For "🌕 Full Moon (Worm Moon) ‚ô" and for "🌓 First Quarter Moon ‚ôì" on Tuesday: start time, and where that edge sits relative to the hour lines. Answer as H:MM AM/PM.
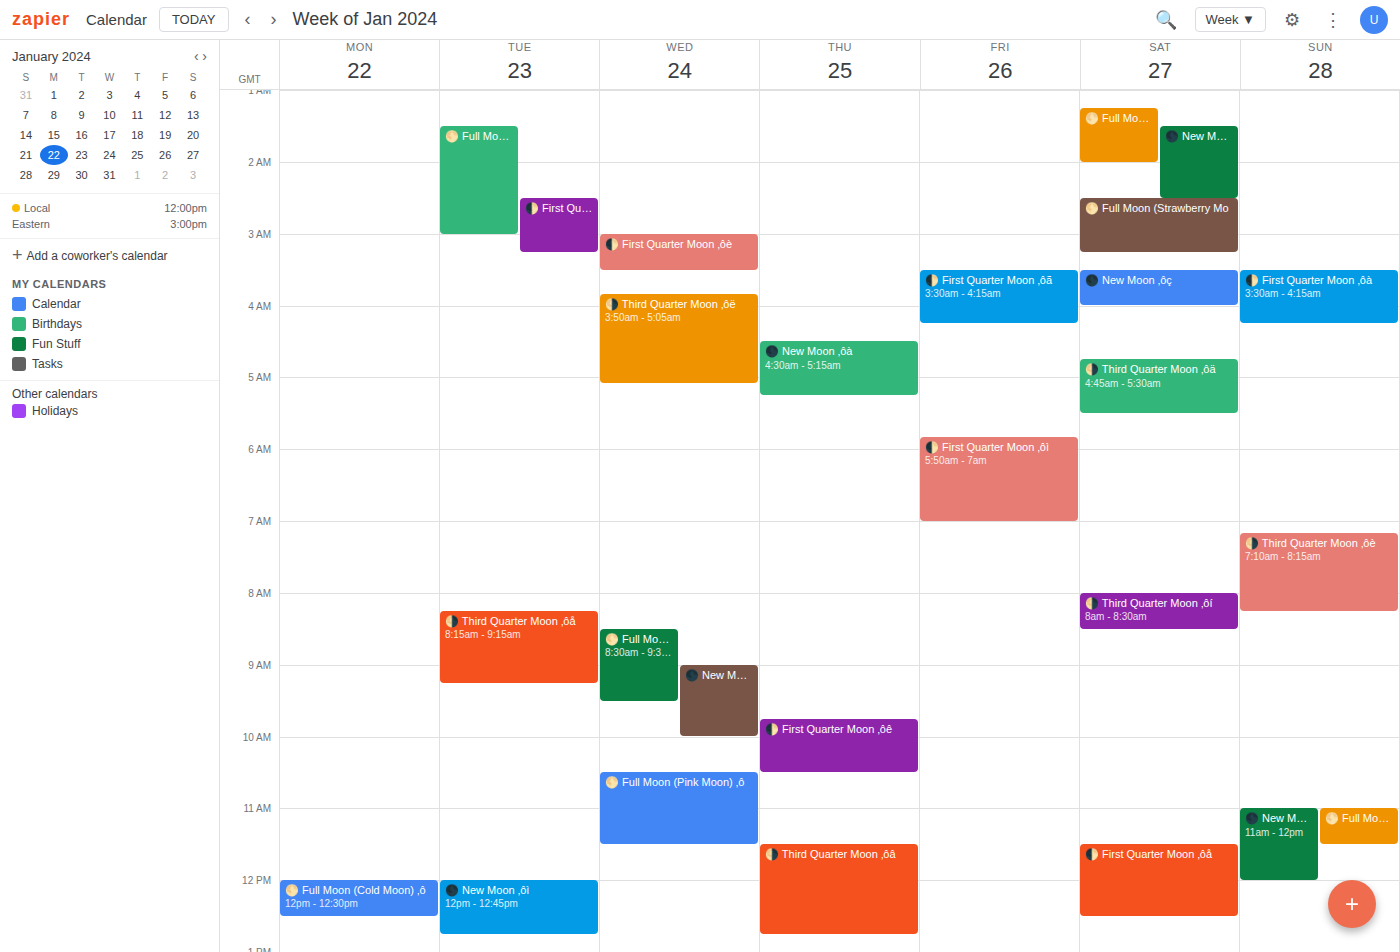
"🌕 Full Moon (Worm Moon) ‚ô": 1:30 AM, halfway between the 1 AM and 2 AM lines. "🌓 First Quarter Moon ‚ôì": 2:30 AM, halfway between the 2 AM and 3 AM lines.